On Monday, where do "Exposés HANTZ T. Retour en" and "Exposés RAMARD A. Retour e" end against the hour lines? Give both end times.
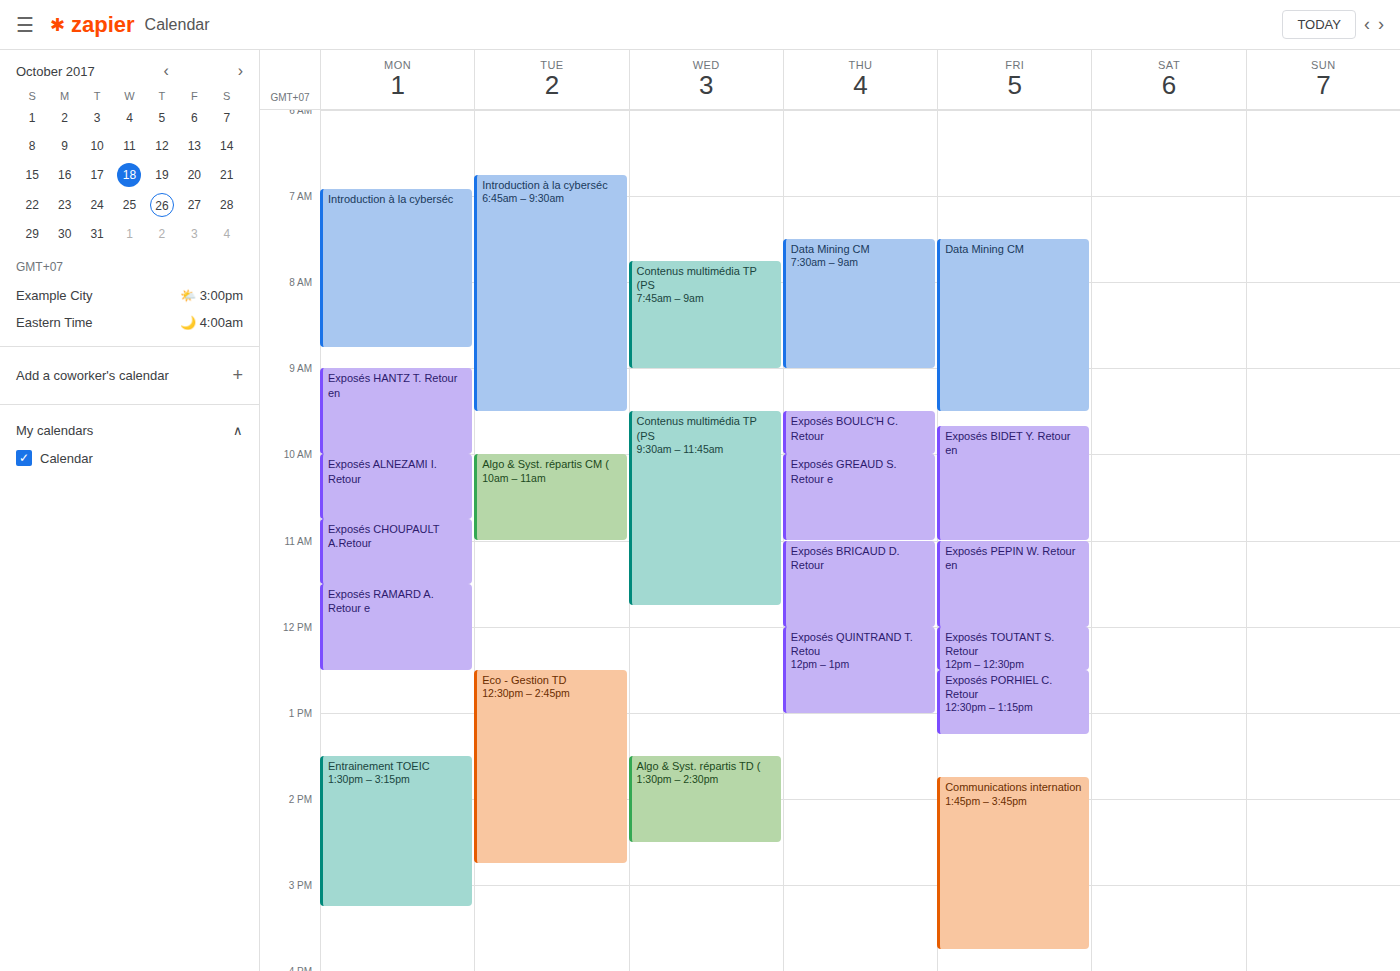
"Exposés HANTZ T. Retour en": 10:00 AM, exactly on the 10 AM line. "Exposés RAMARD A. Retour e": 12:30 PM, halfway between the 12 PM and 1 PM lines.